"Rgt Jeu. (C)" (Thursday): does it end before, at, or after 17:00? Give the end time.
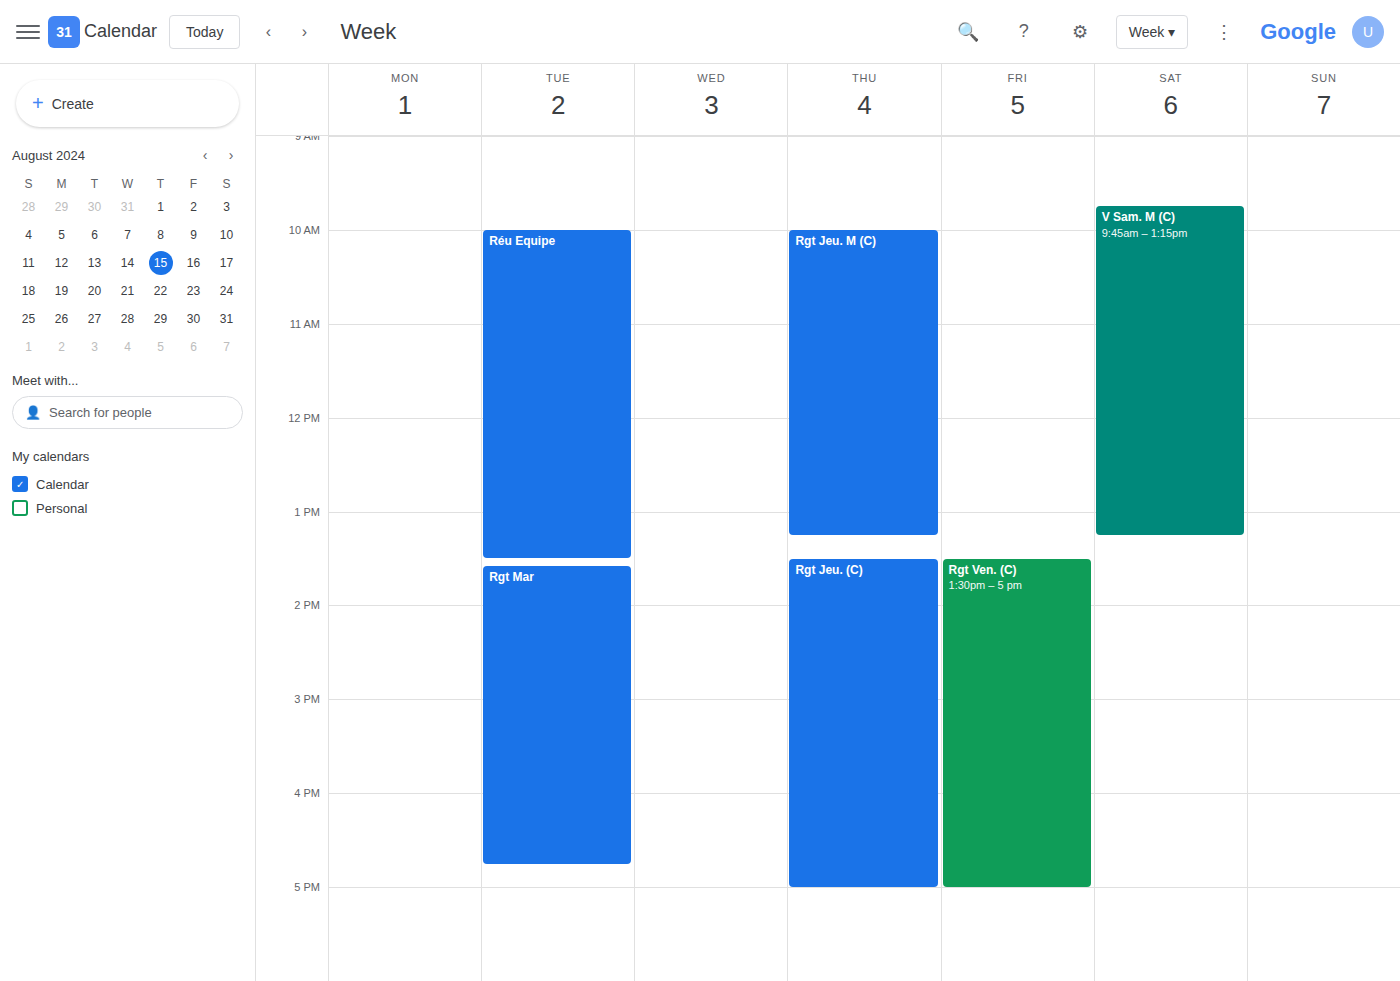
17:00 -- exactly at 17:00, on the 17:00 line.